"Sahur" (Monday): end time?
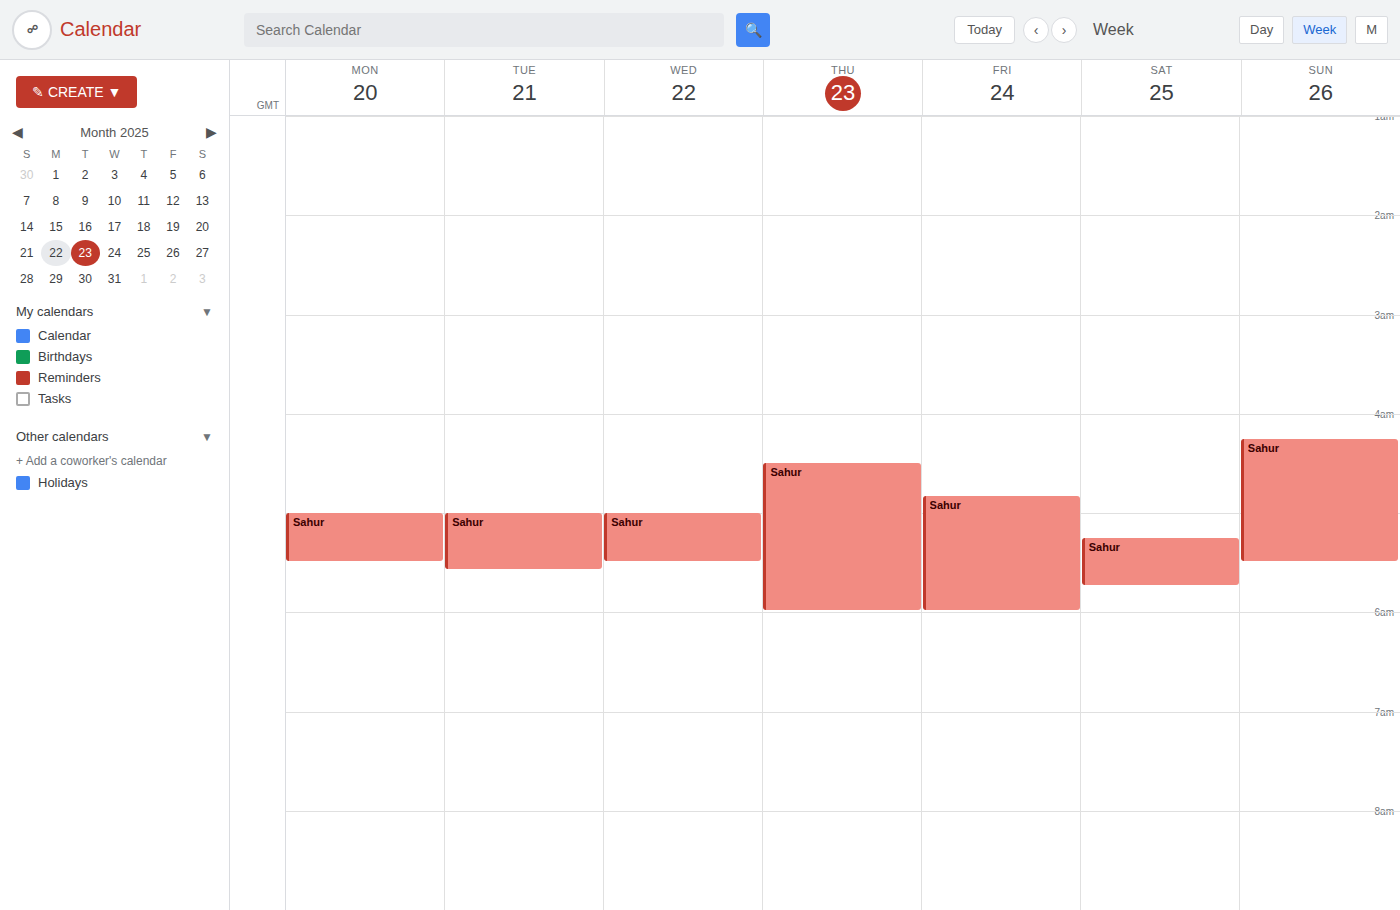
5:30 AM